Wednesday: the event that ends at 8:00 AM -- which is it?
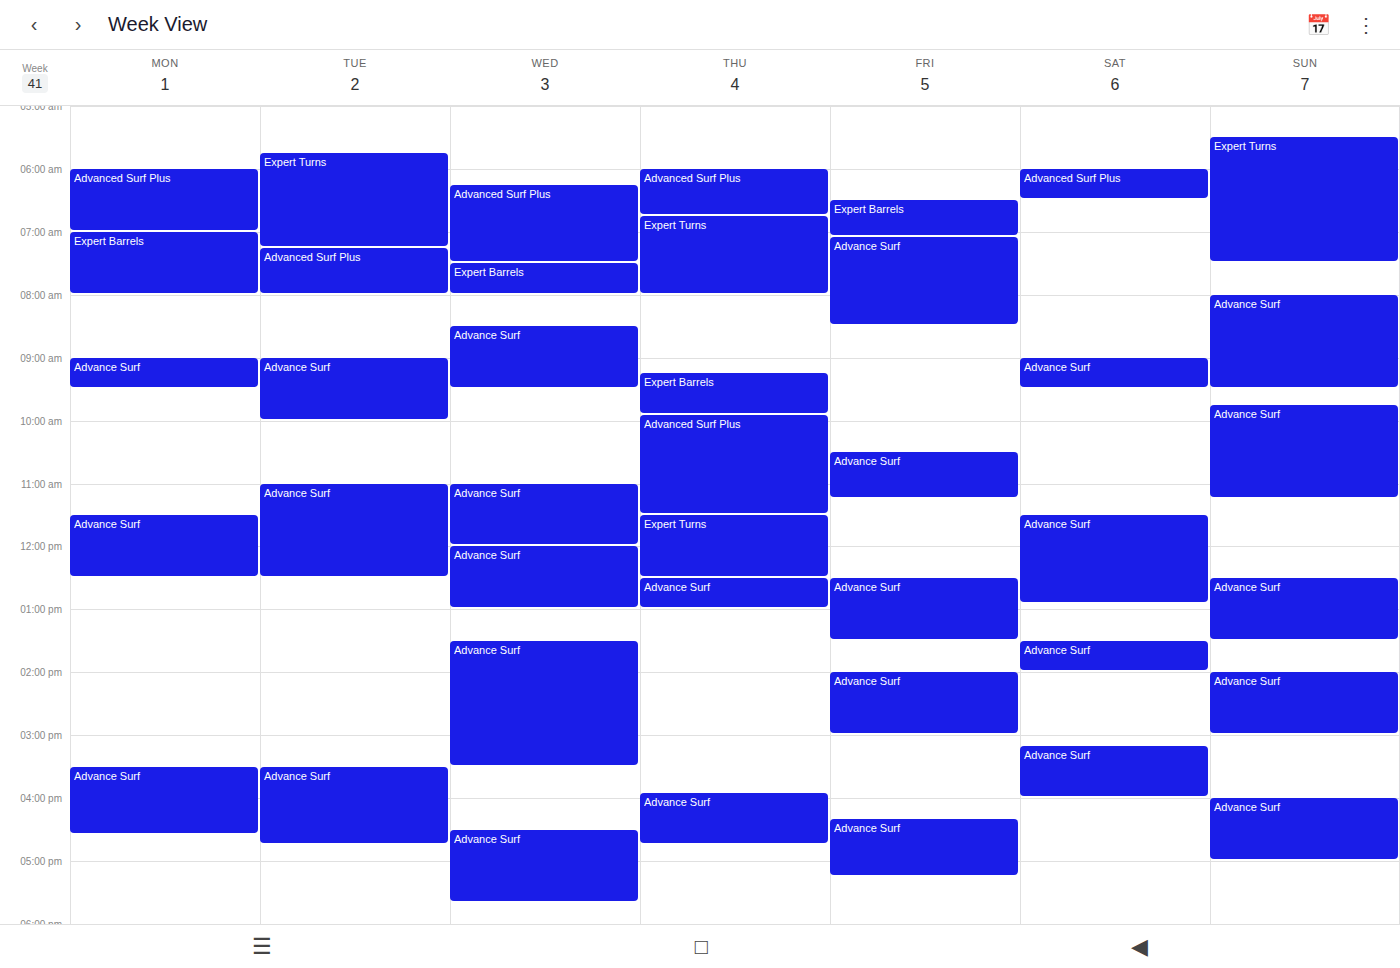
"Expert Barrels"